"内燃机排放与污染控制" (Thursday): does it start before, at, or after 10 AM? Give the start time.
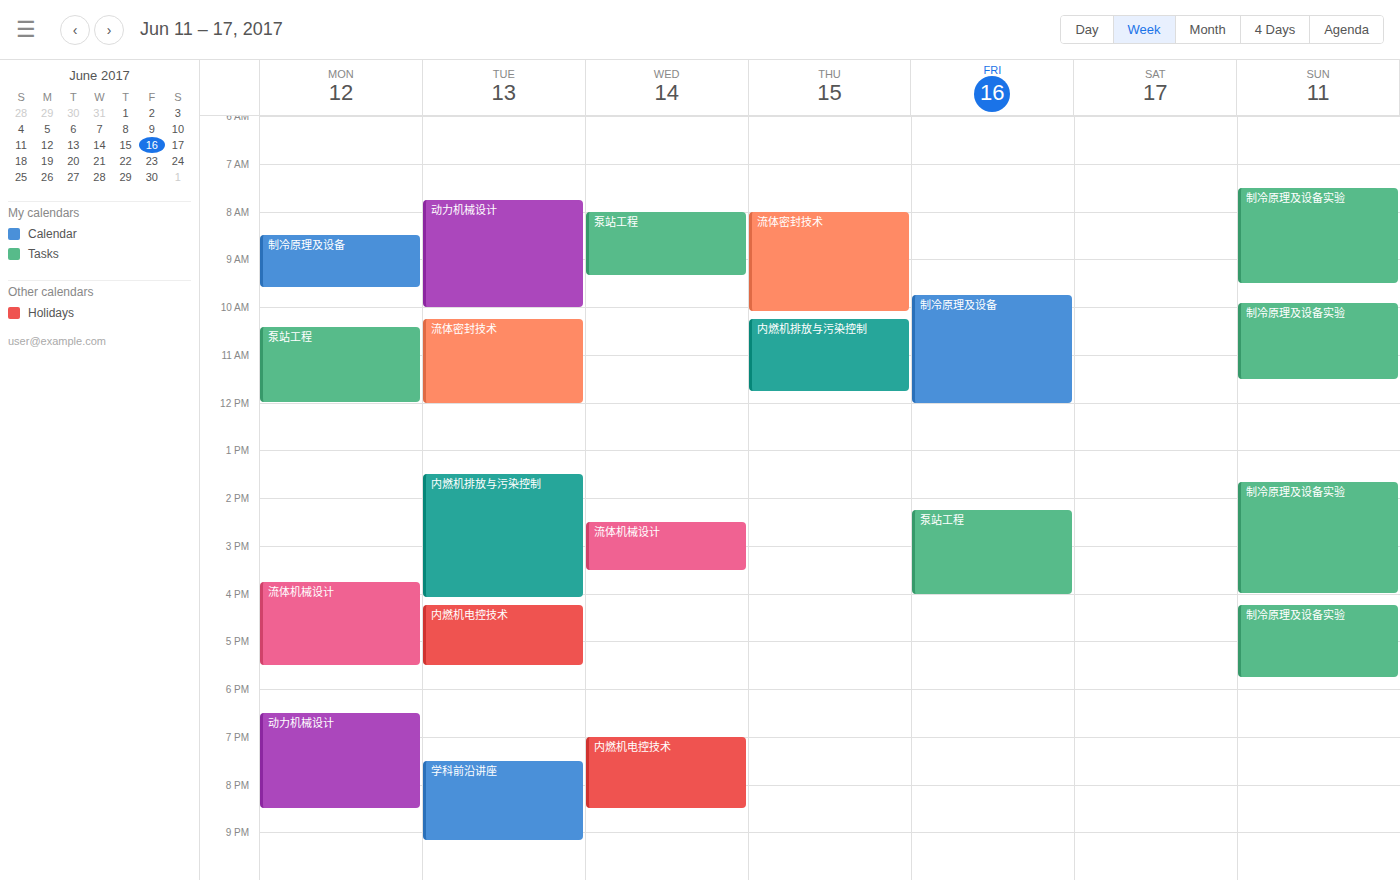
10:15 AM -- after 10 AM, 15 minutes below the 10 AM line.